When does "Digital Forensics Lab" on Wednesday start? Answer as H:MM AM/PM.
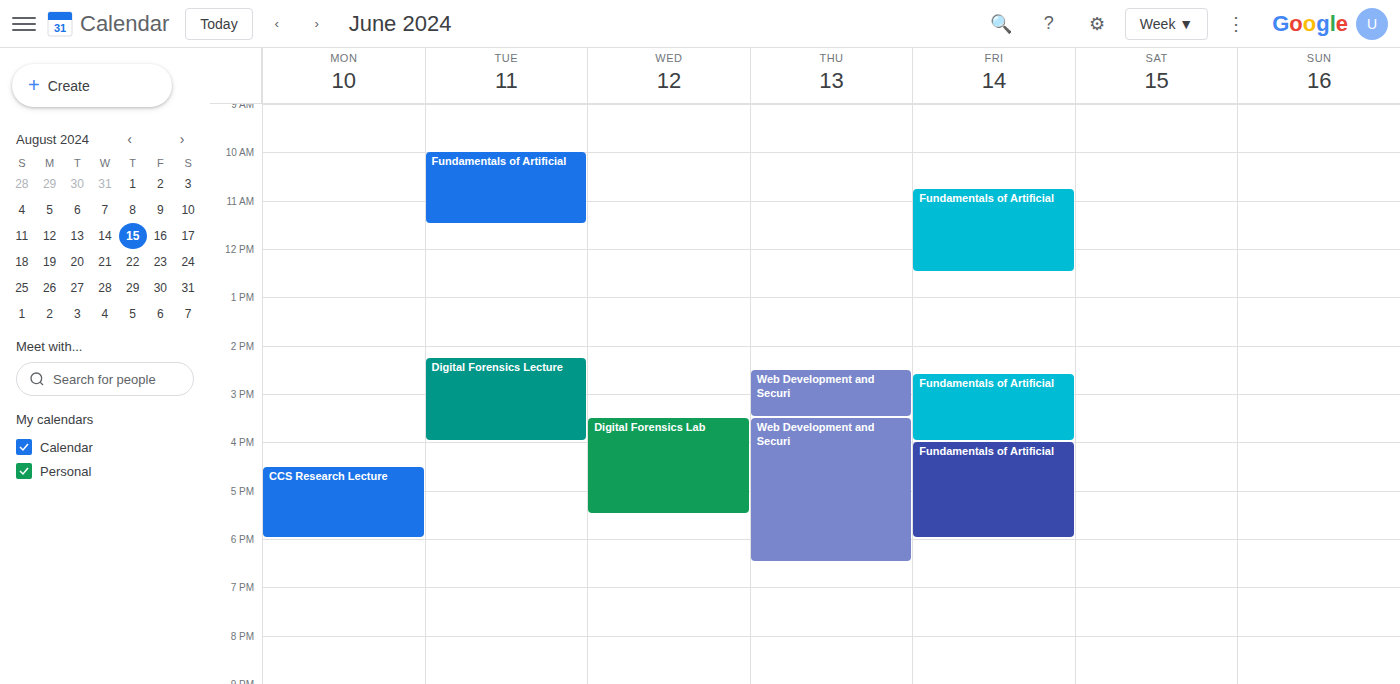
3:30 PM